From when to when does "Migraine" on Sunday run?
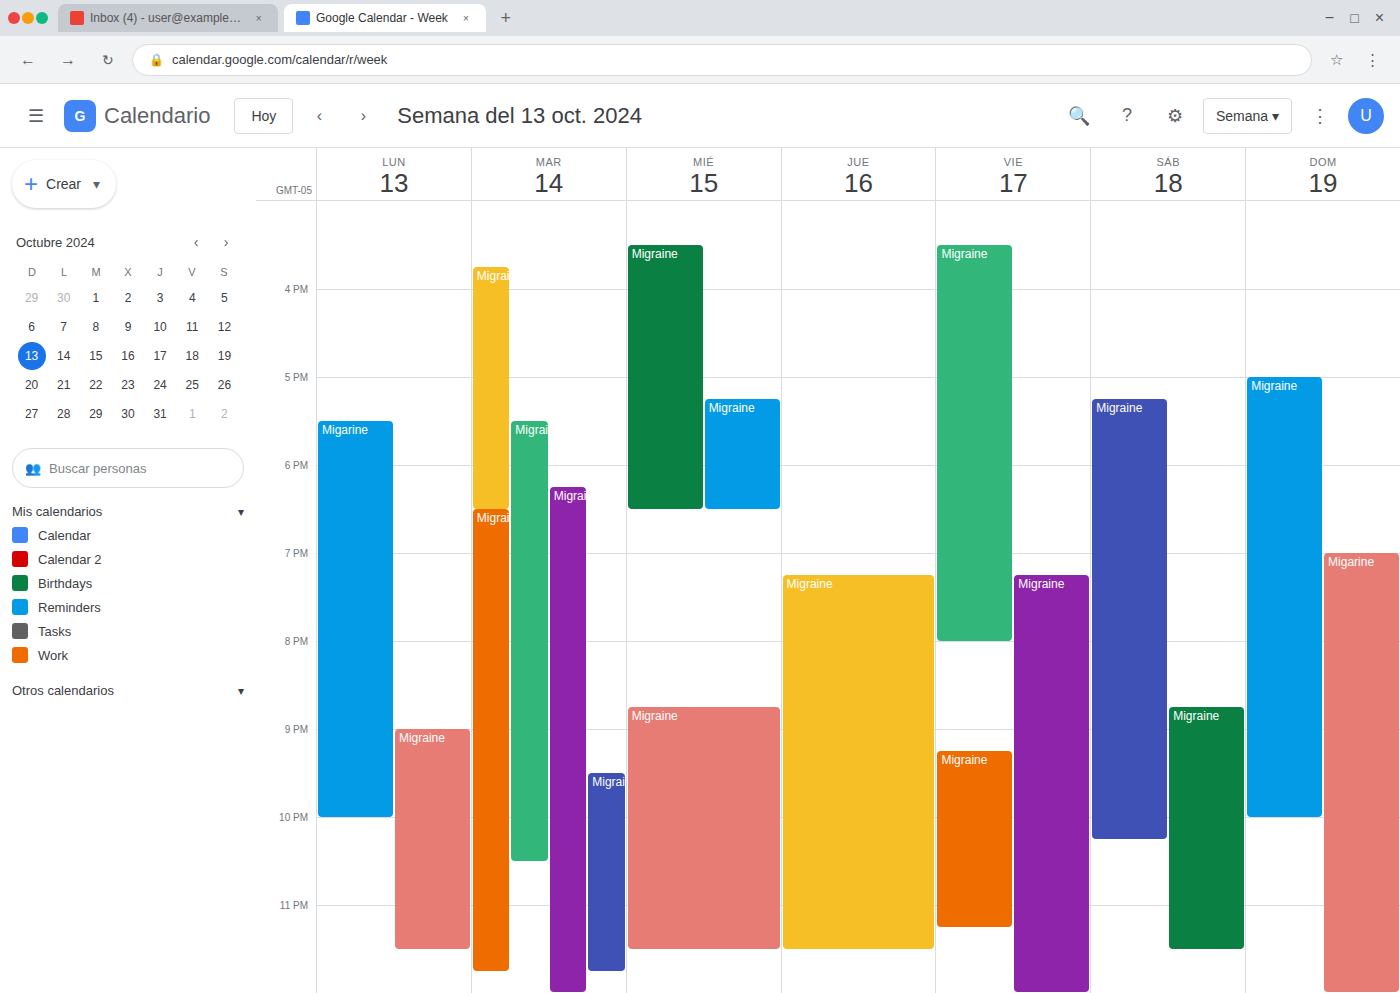
5:00 PM to 10:00 PM